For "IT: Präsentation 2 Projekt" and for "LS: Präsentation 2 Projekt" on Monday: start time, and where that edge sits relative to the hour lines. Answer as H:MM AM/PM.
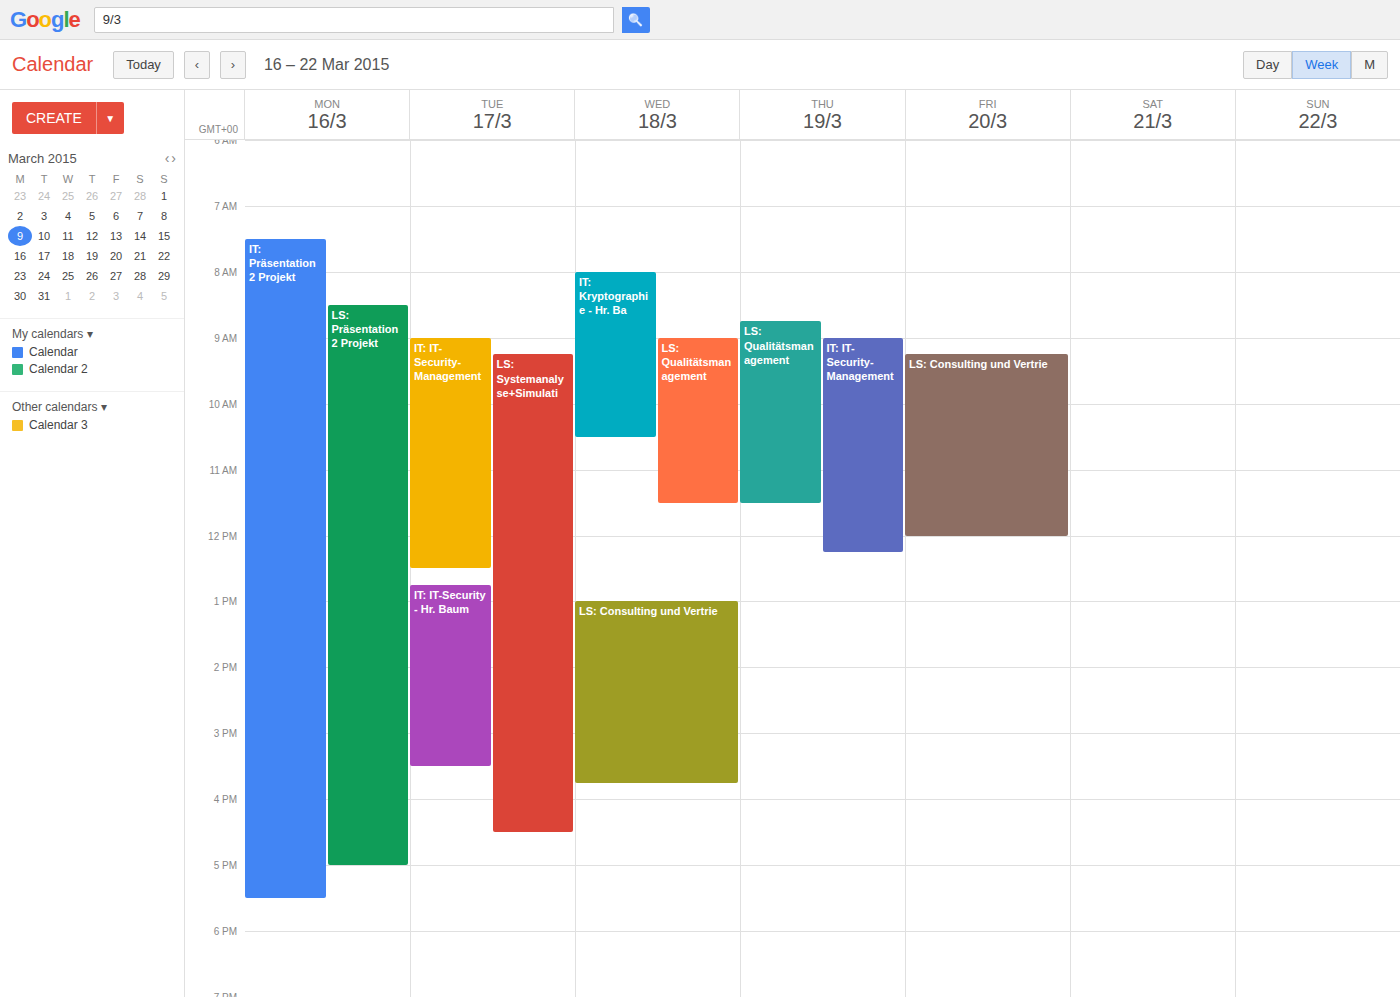
"IT: Präsentation 2 Projekt": 7:30 AM, halfway between the 7 AM and 8 AM lines. "LS: Präsentation 2 Projekt": 8:30 AM, halfway between the 8 AM and 9 AM lines.